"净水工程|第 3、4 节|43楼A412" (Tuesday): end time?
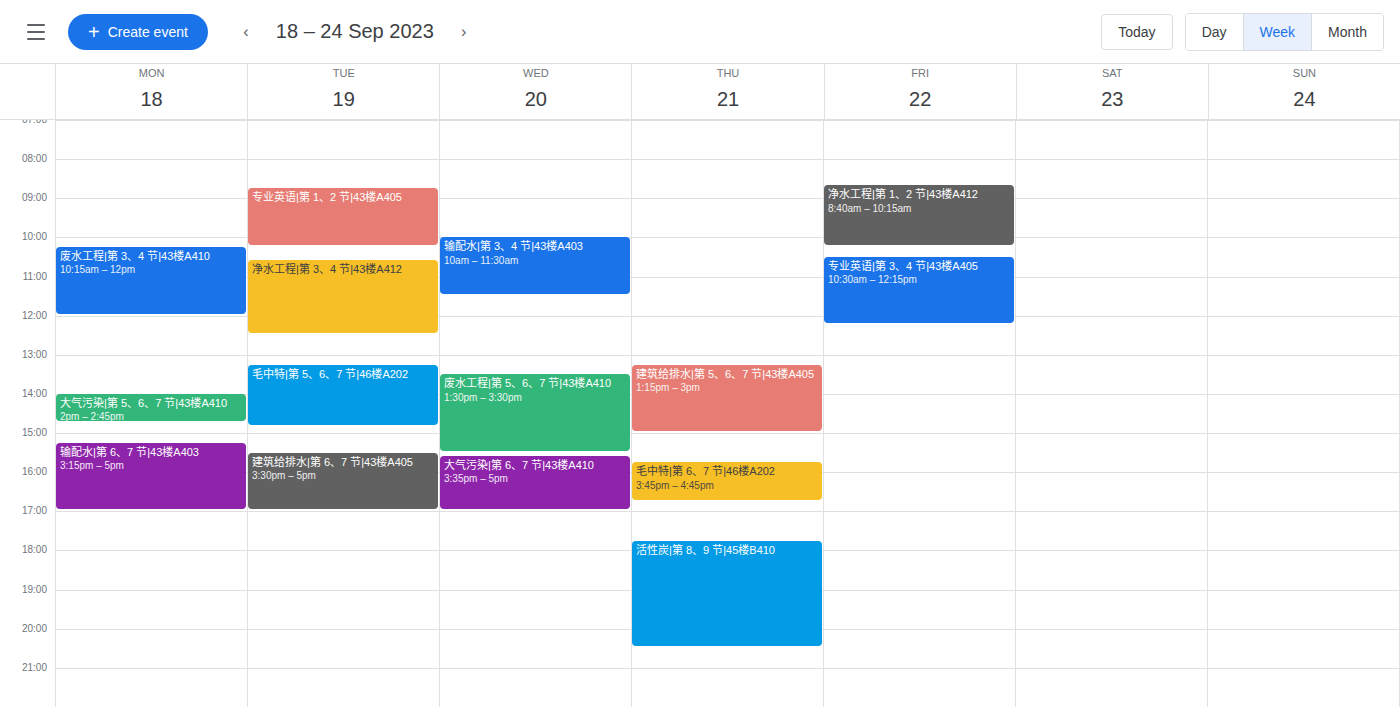
12:30 PM